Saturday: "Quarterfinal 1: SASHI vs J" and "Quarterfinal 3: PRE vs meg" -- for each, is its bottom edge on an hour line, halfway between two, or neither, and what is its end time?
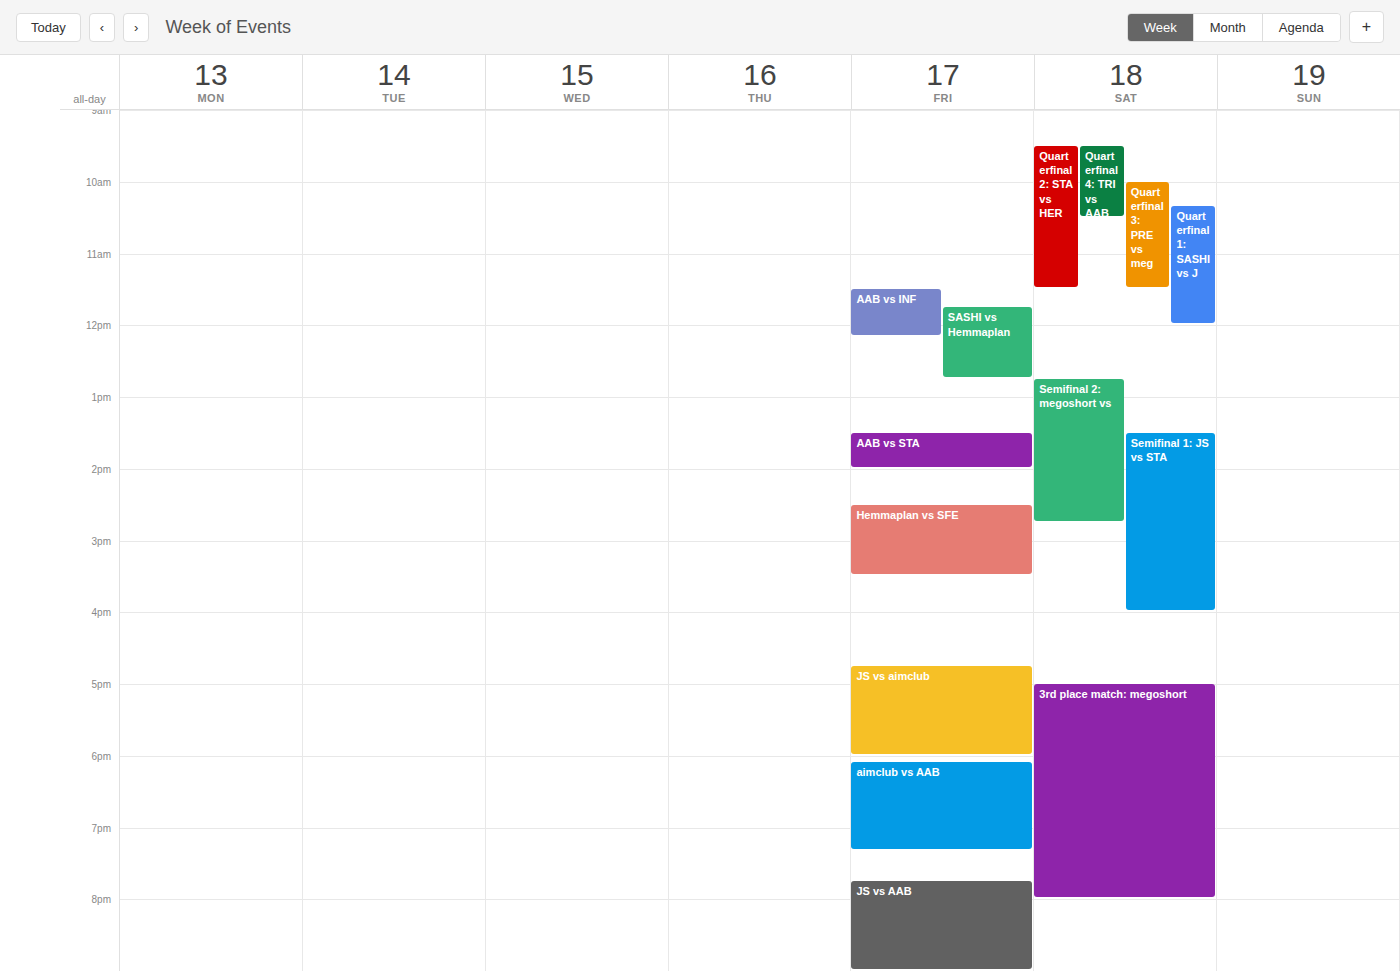
"Quarterfinal 1: SASHI vs J": 12:00 PM, exactly on the 12 PM line. "Quarterfinal 3: PRE vs meg": 11:30 AM, halfway between the 11 AM and 12 PM lines.